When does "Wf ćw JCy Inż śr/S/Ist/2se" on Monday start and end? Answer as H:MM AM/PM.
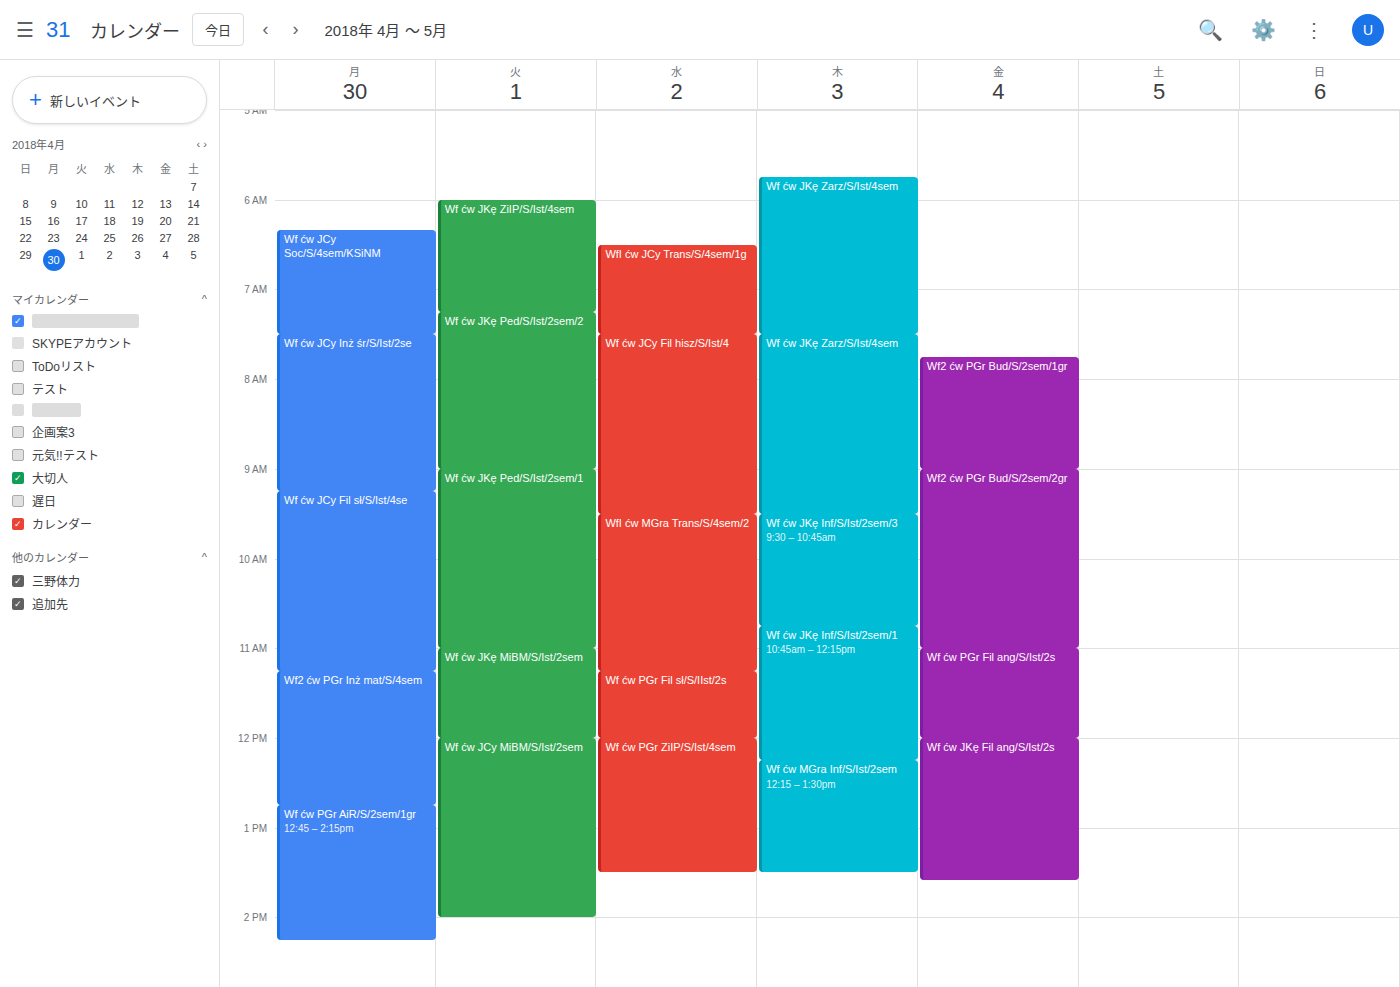
7:30 AM to 9:15 AM